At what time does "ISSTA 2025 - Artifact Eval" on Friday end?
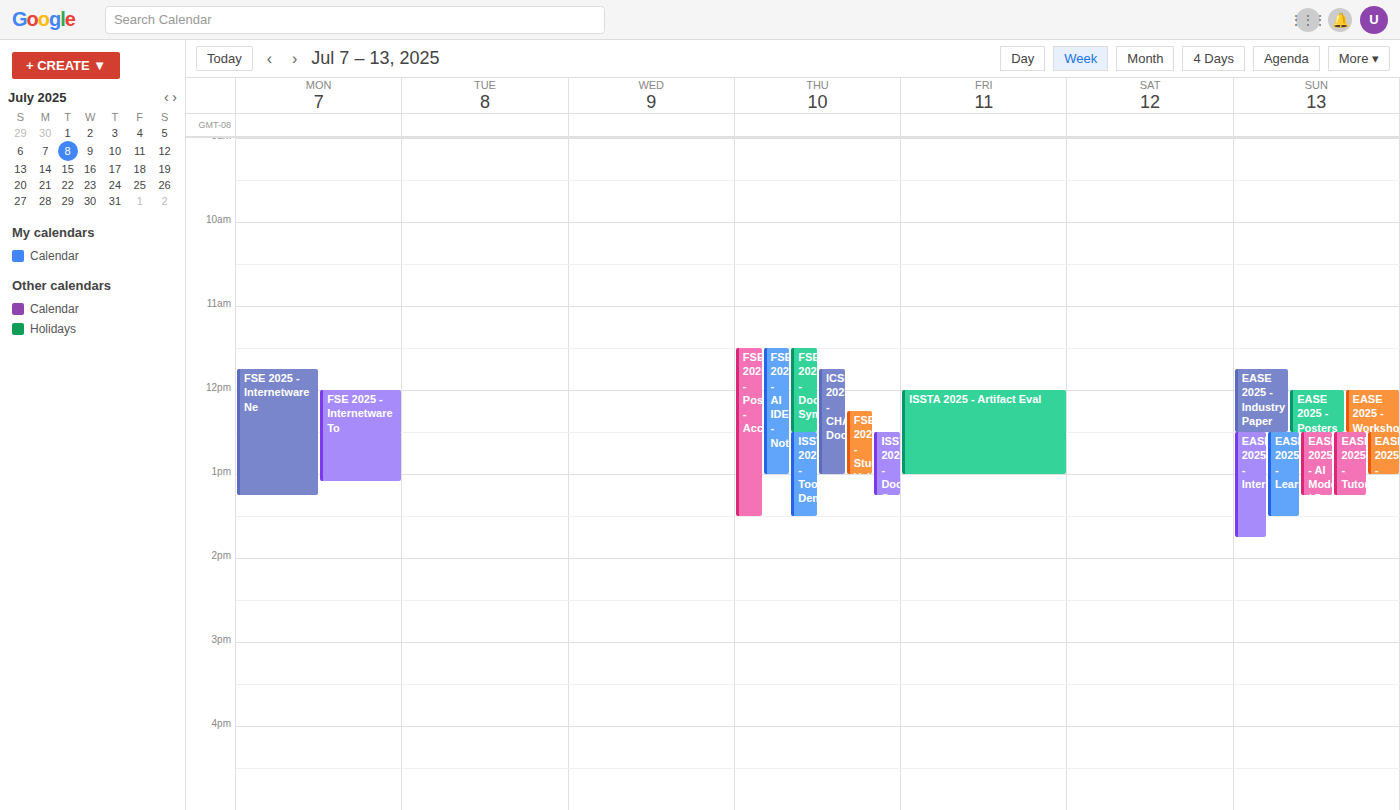
1:00 PM